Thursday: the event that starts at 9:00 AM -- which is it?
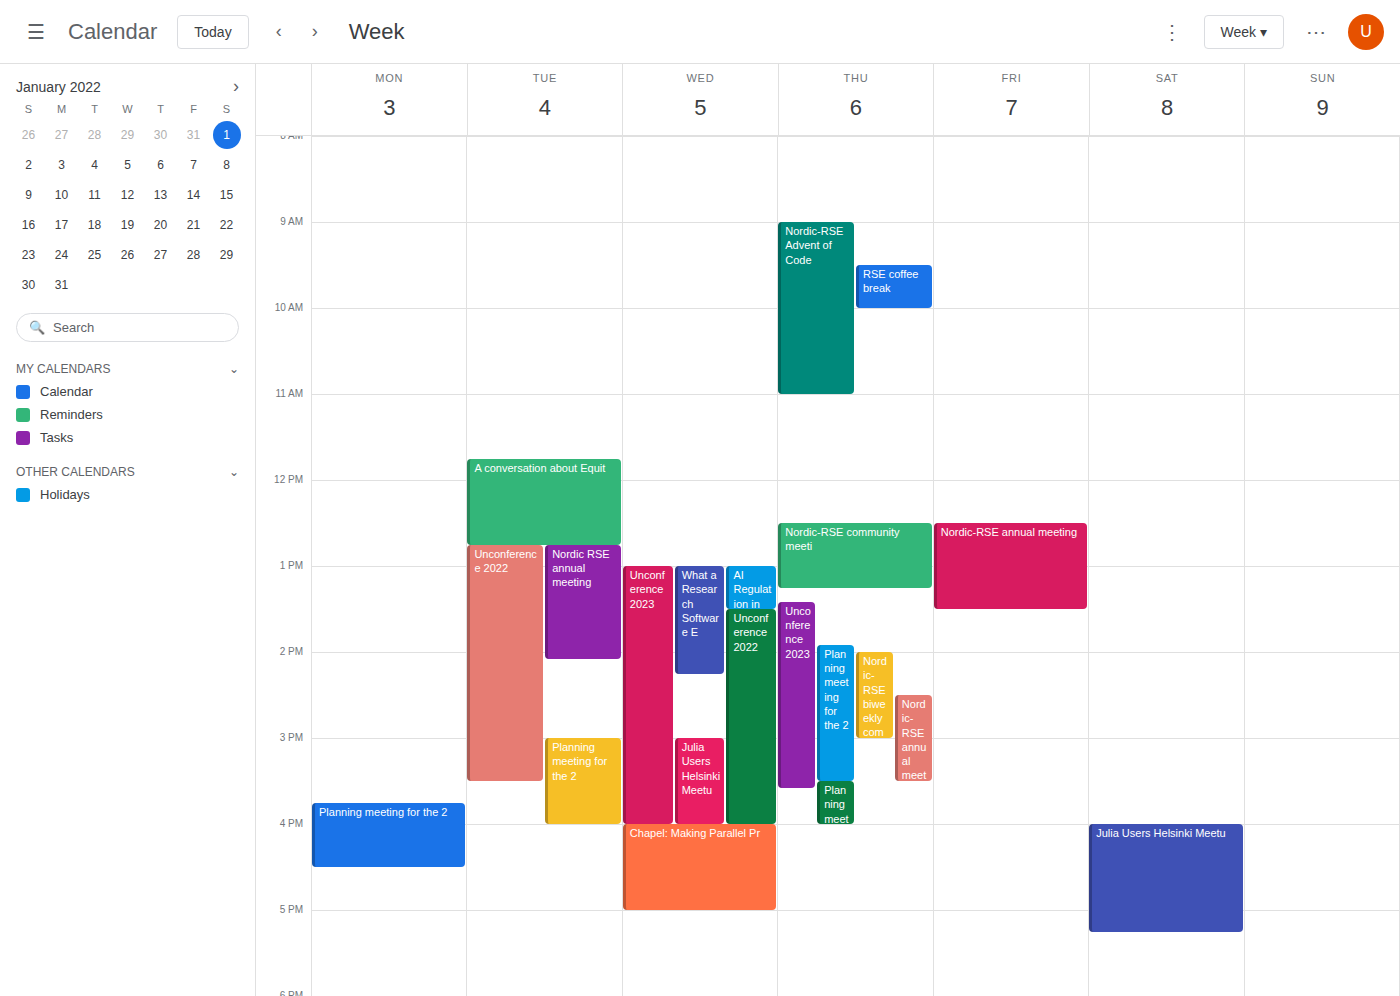
"Nordic-RSE Advent of Code"